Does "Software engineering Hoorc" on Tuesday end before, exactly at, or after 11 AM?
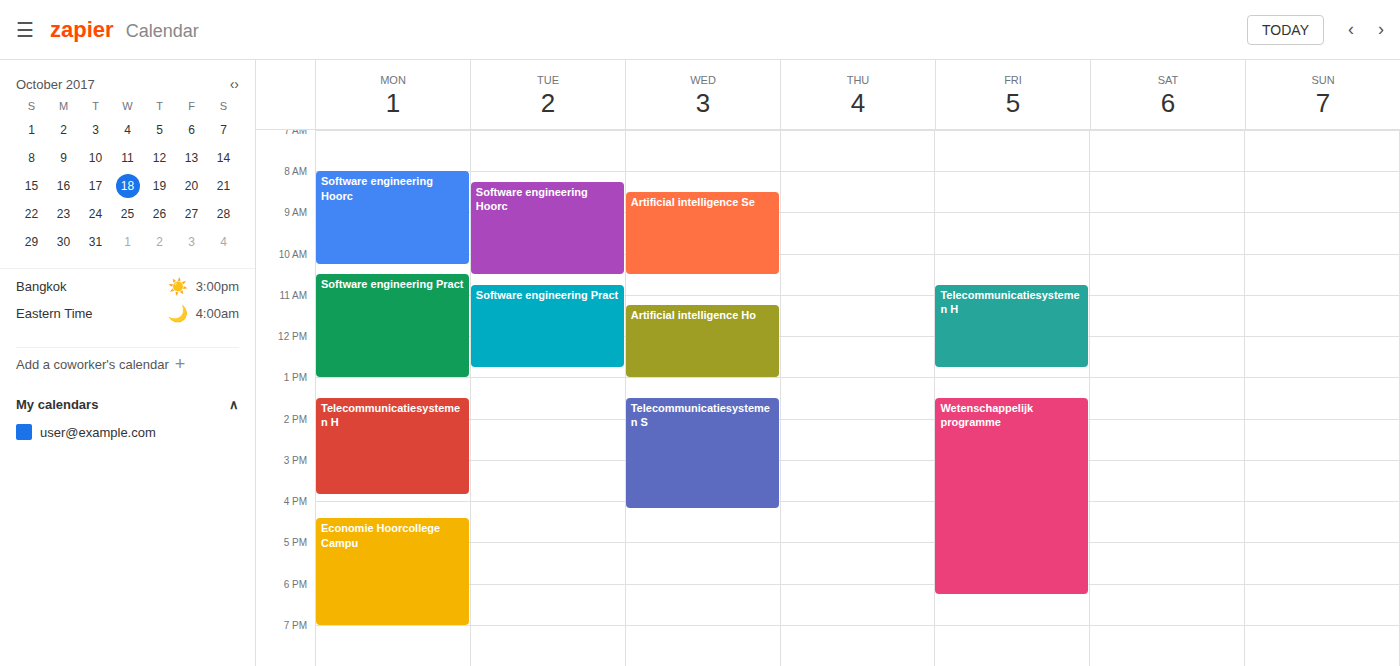
10:30 AM -- before 11 AM, 30 minutes above the 11 AM line.